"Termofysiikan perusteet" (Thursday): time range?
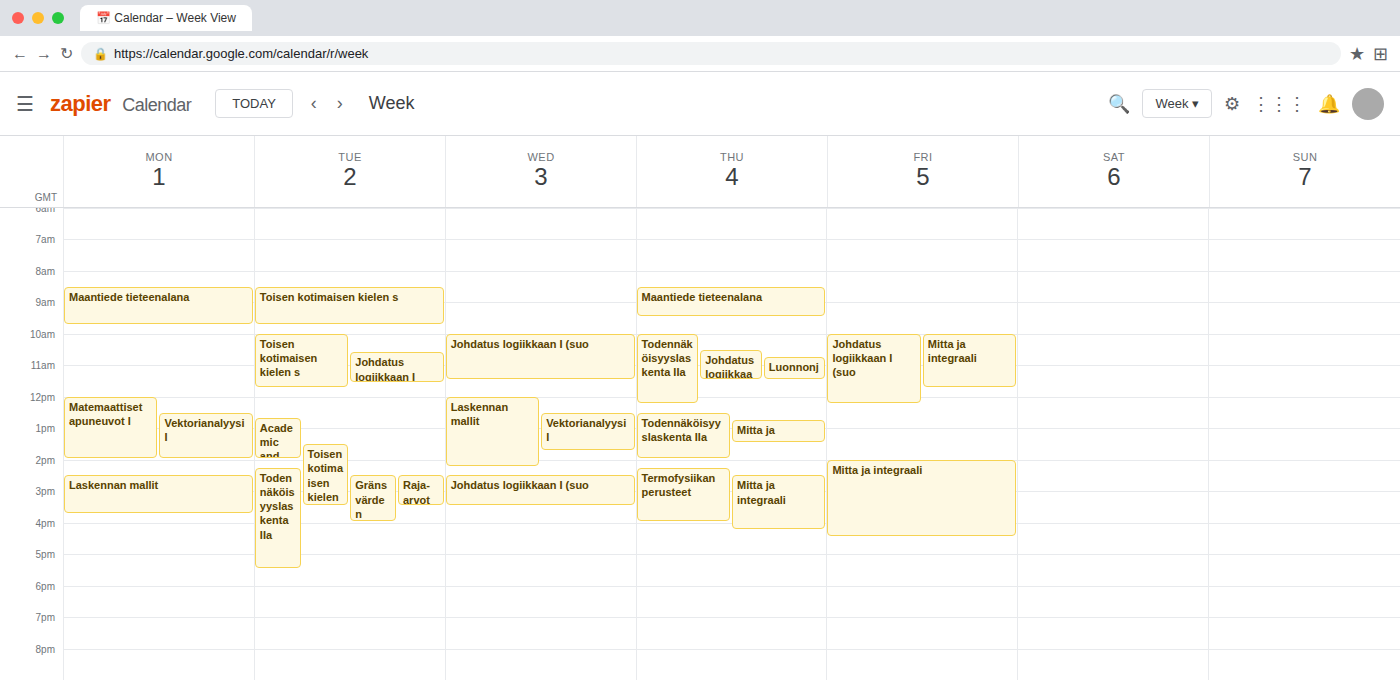
14:15 to 16:00